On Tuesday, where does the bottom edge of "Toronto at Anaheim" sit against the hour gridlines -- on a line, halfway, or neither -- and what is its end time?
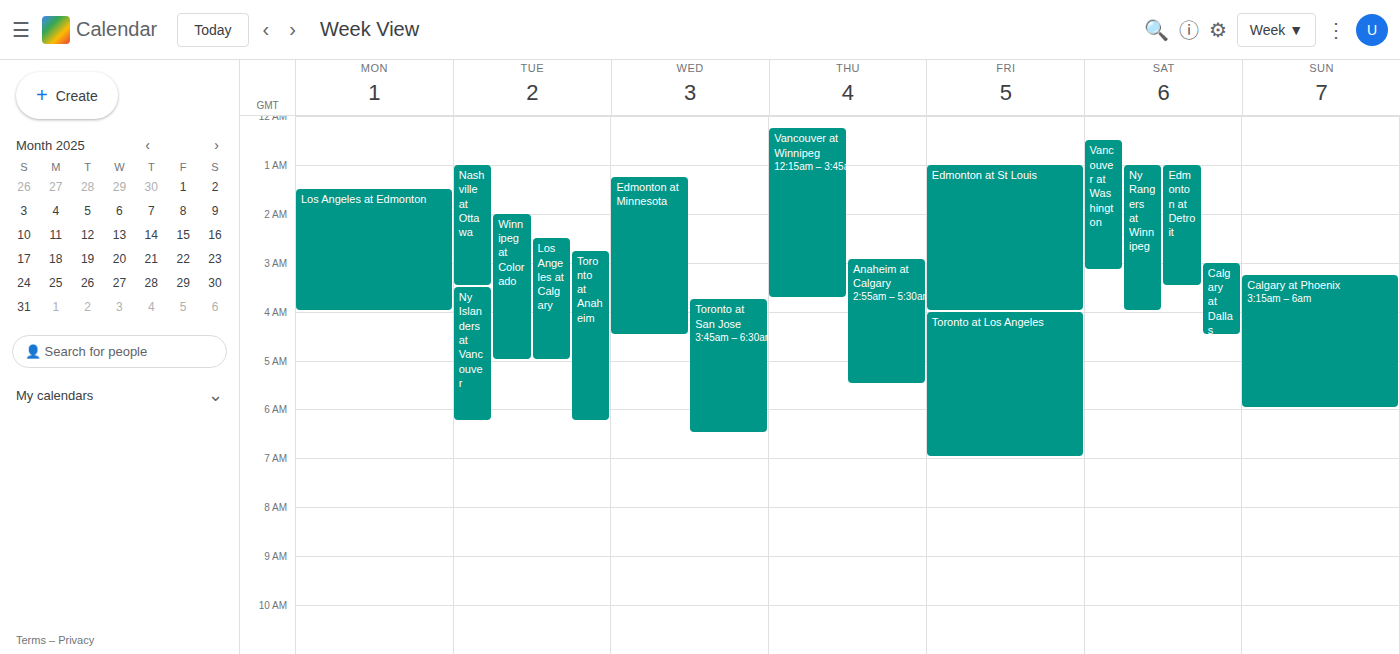
6:15 AM -- neither: a quarter of the way from the 6 AM line to the 7 AM line.